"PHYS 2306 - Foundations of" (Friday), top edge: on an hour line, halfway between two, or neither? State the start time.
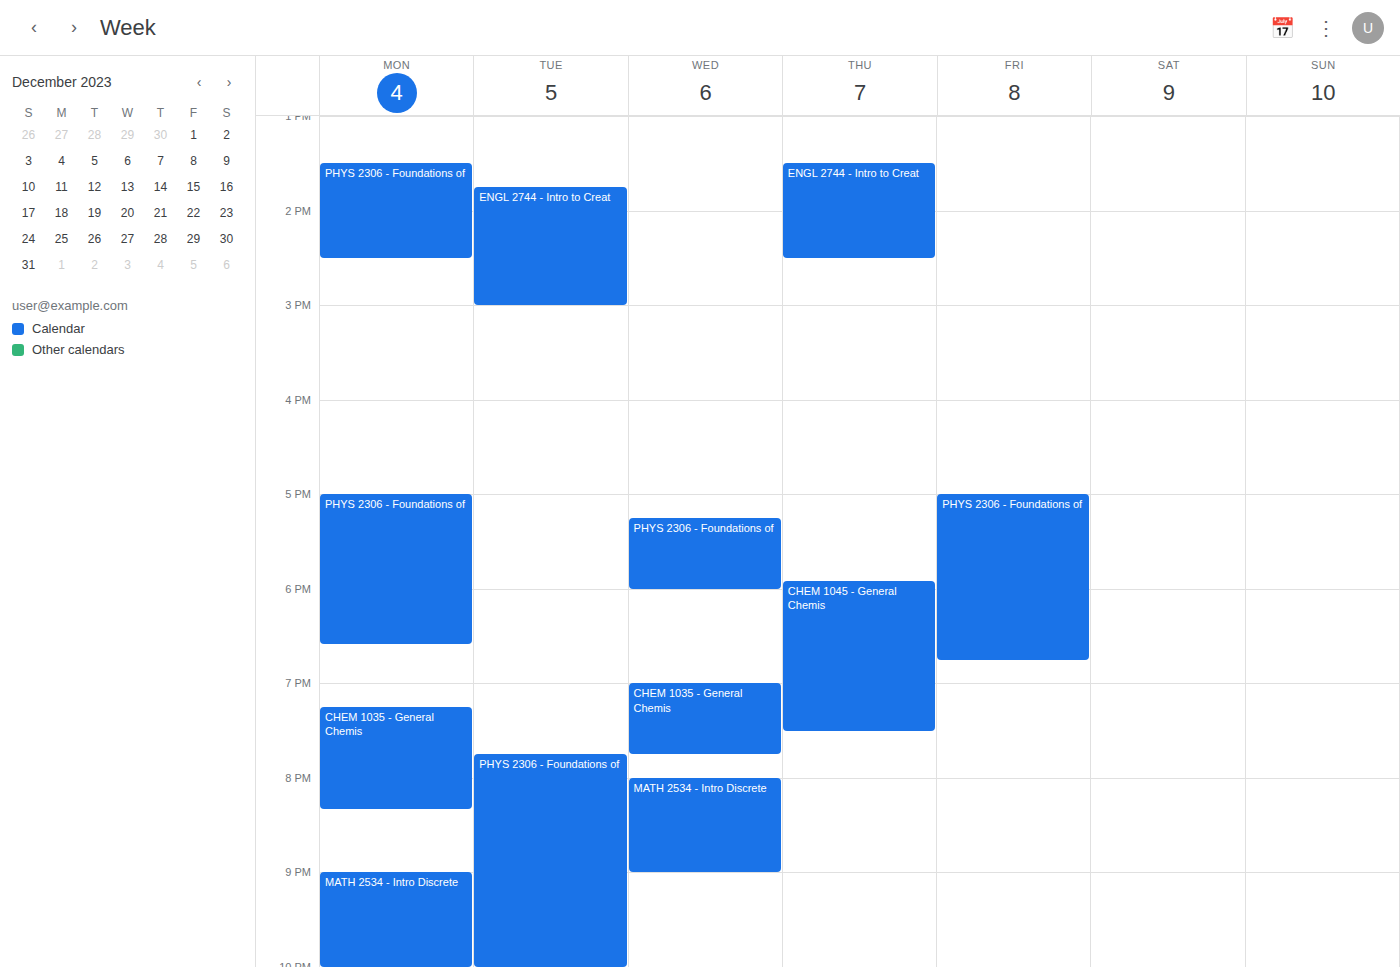
5:00 PM -- exactly on the 5 PM line.